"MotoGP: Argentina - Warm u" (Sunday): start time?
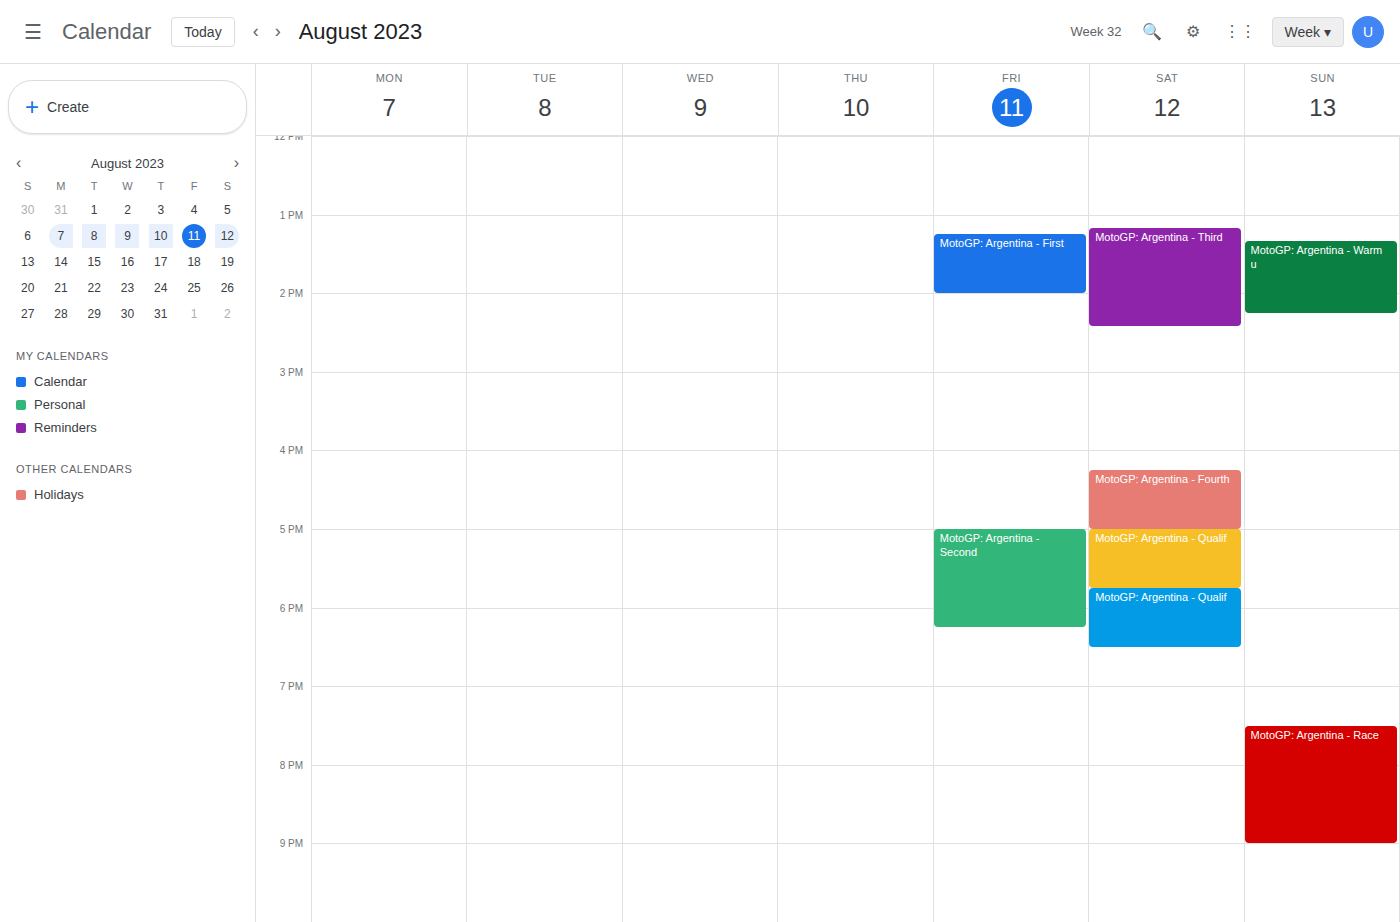
1:20 PM